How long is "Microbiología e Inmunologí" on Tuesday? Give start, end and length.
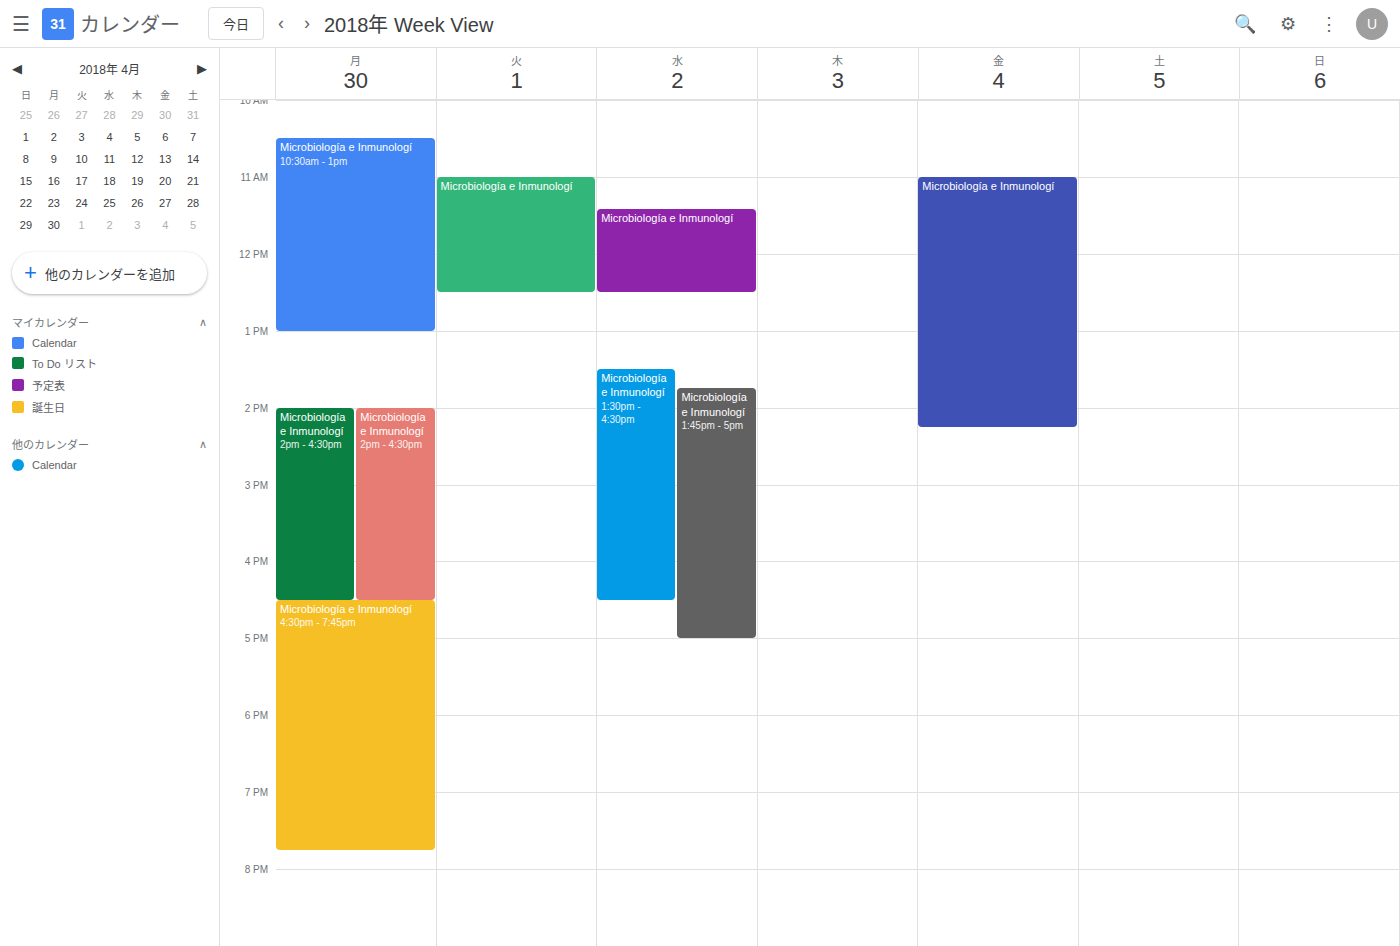
11:00 AM to 12:30 PM, 1 hour 30 minutes